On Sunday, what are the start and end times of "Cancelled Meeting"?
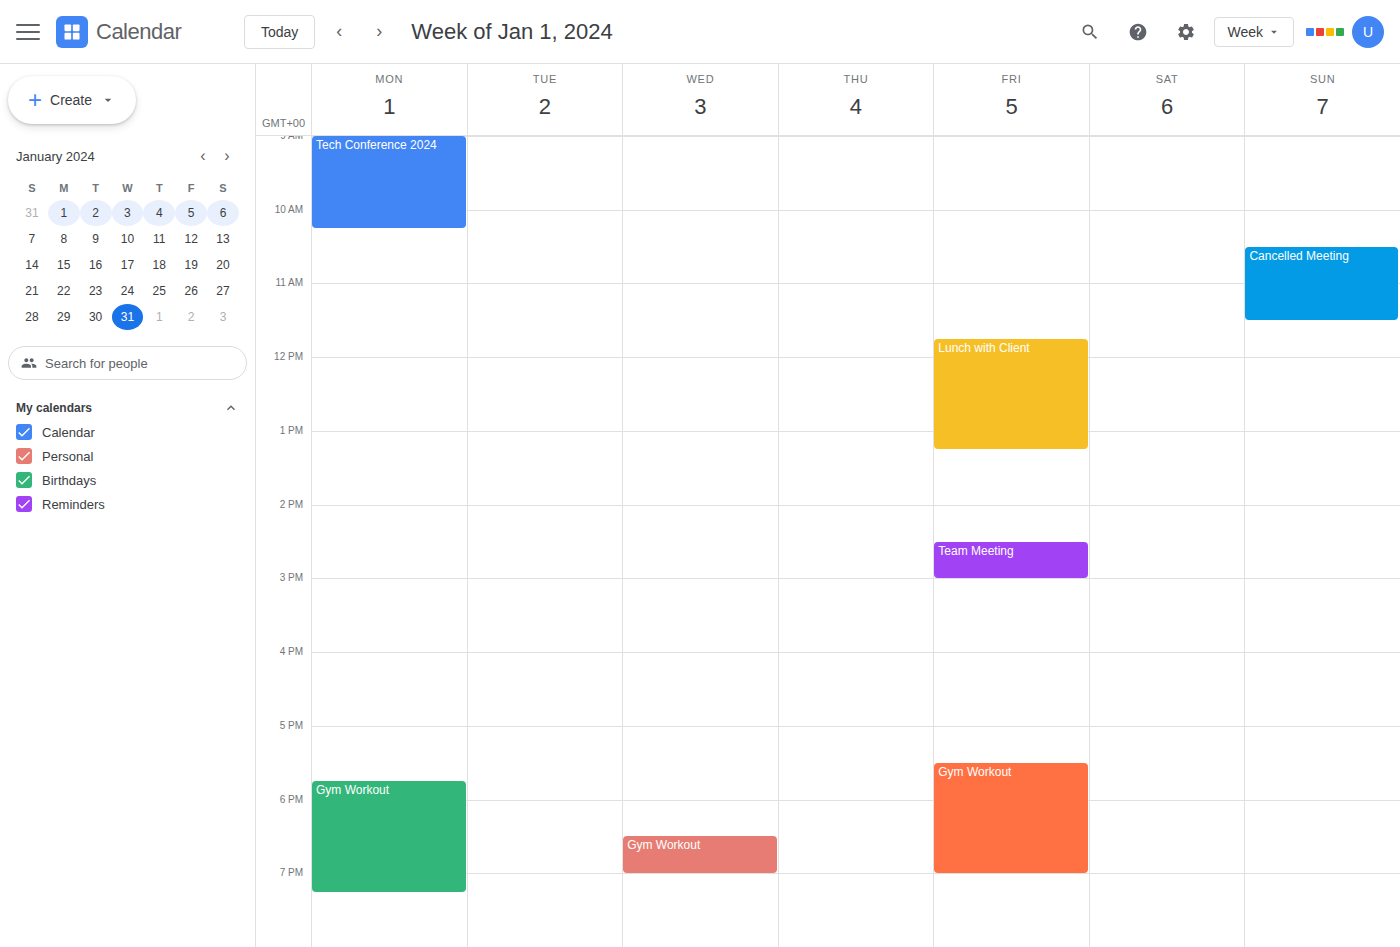
10:30 AM to 11:30 AM